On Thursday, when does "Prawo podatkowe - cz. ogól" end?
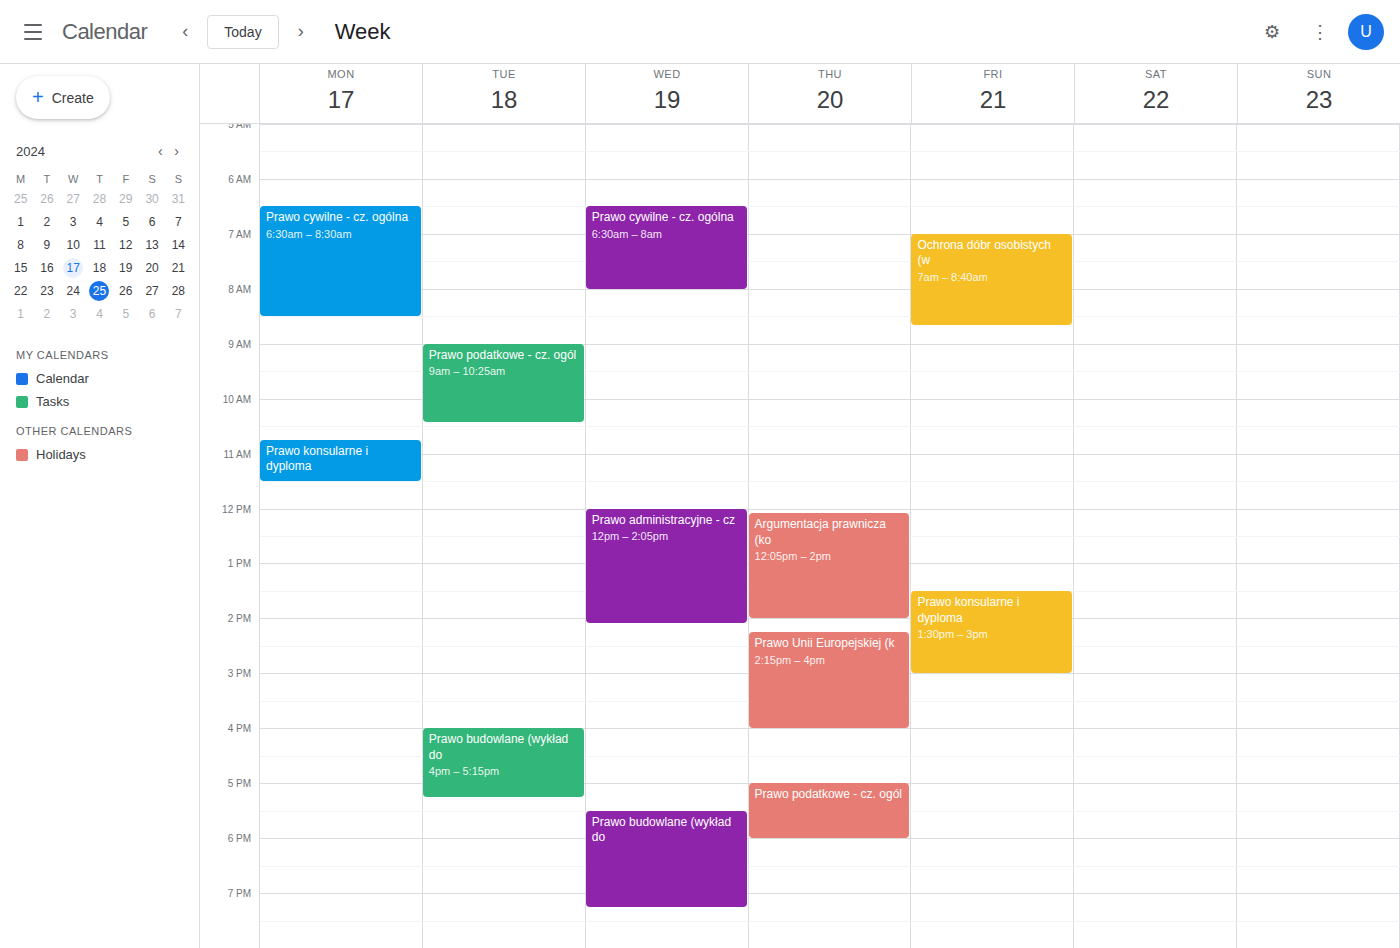
6:00 PM